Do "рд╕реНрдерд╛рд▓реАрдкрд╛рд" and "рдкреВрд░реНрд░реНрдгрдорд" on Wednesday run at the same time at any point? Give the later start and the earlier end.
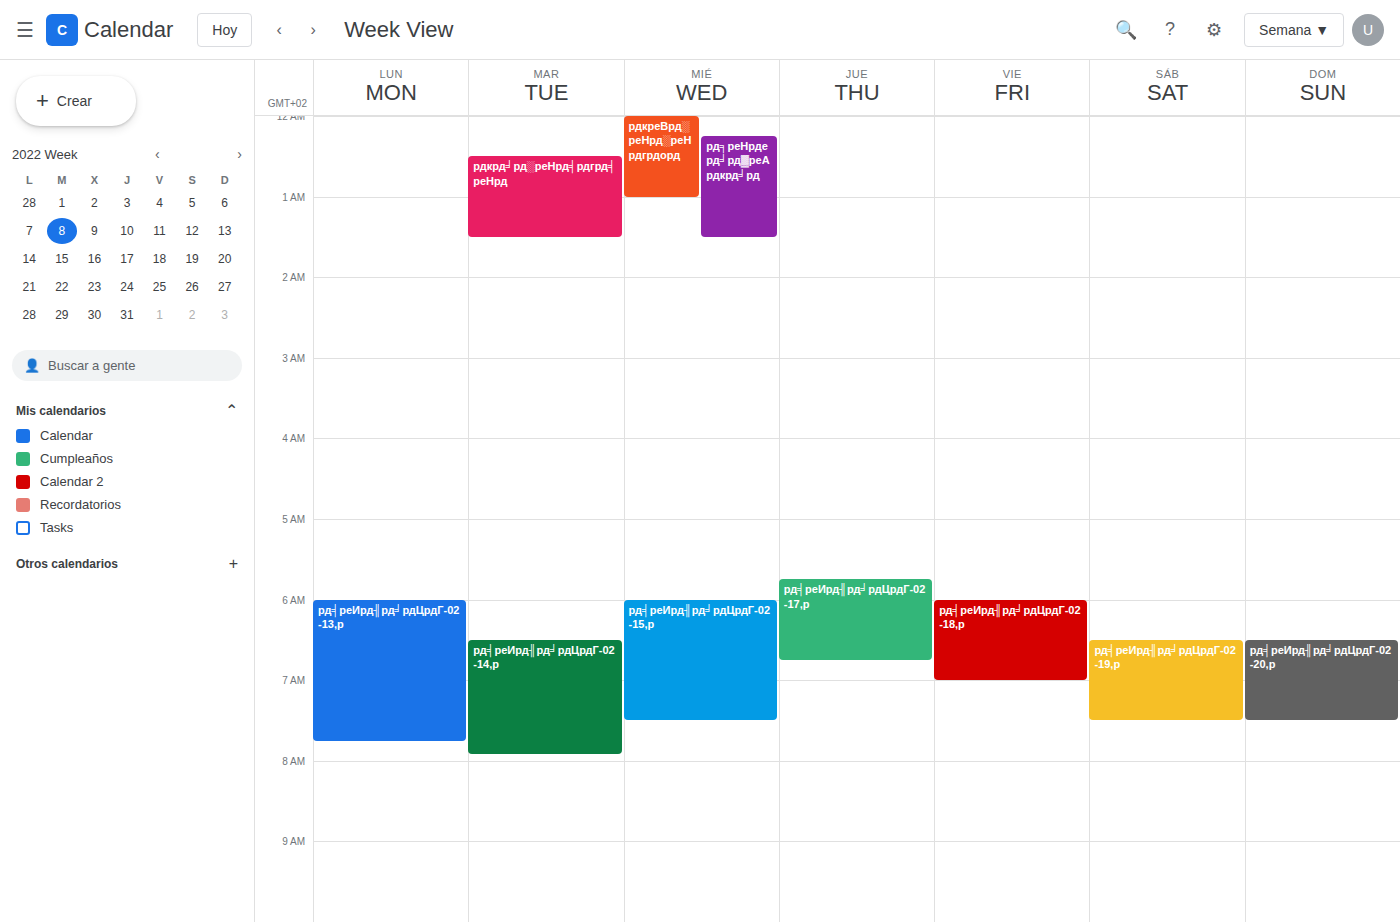
"рд╕реНрдерд╛рд▓реАрдкрд╛рд" starts at 00:15, before "рдкреВрд░реНрд░реНрдгрдорд" ends at 01:00 -- they overlap.